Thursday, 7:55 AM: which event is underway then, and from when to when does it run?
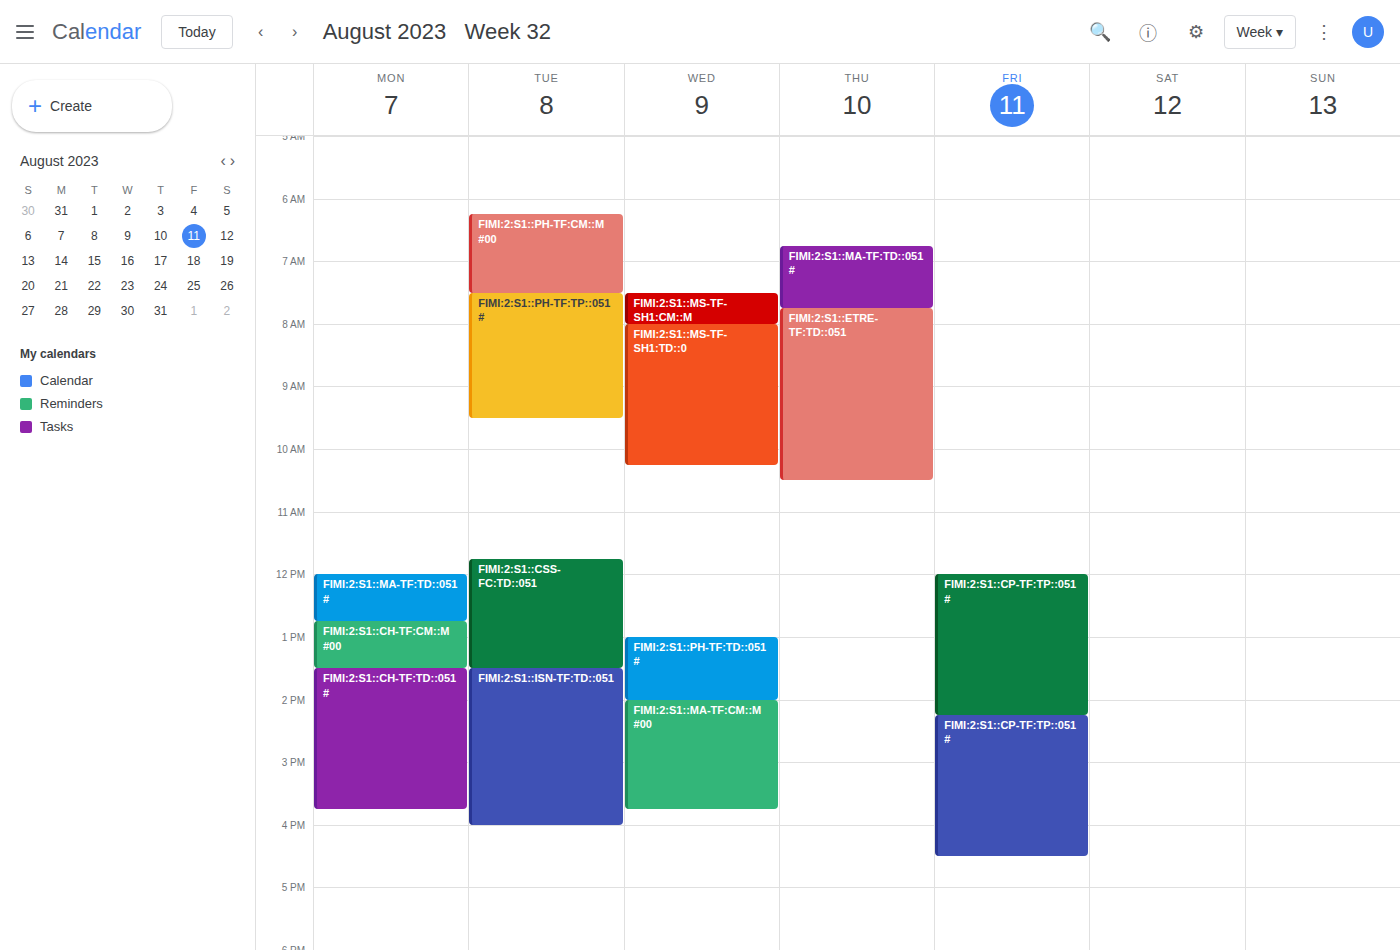
"FIMI:2:S1::ETRE-TF:TD::051", 7:45 AM to 10:30 AM